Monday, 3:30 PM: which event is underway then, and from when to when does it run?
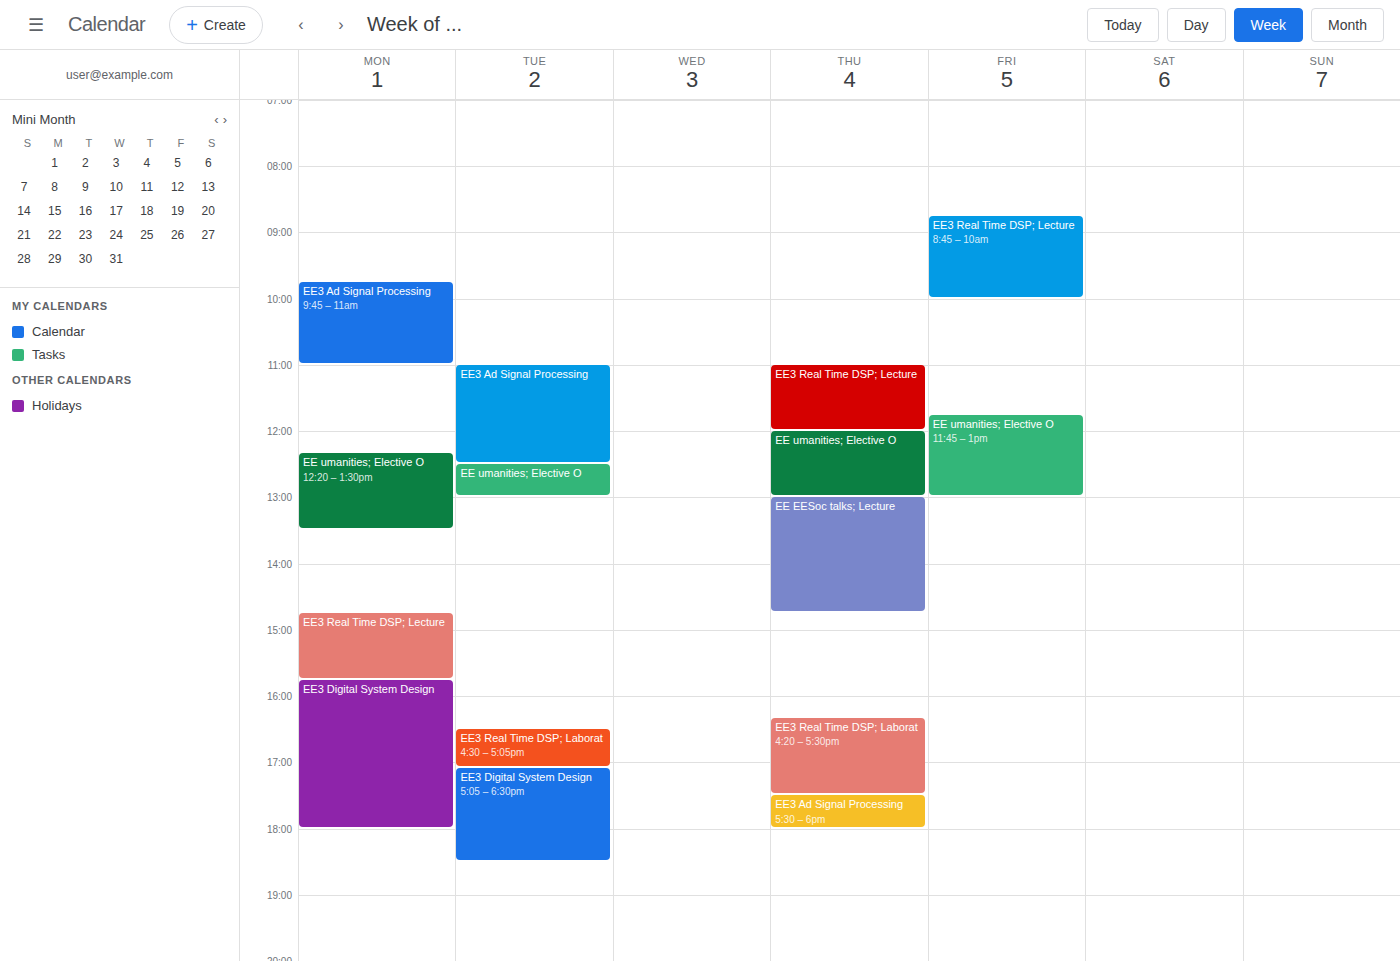
"EE3 Real Time DSP; Lecture", 2:45 PM to 3:45 PM